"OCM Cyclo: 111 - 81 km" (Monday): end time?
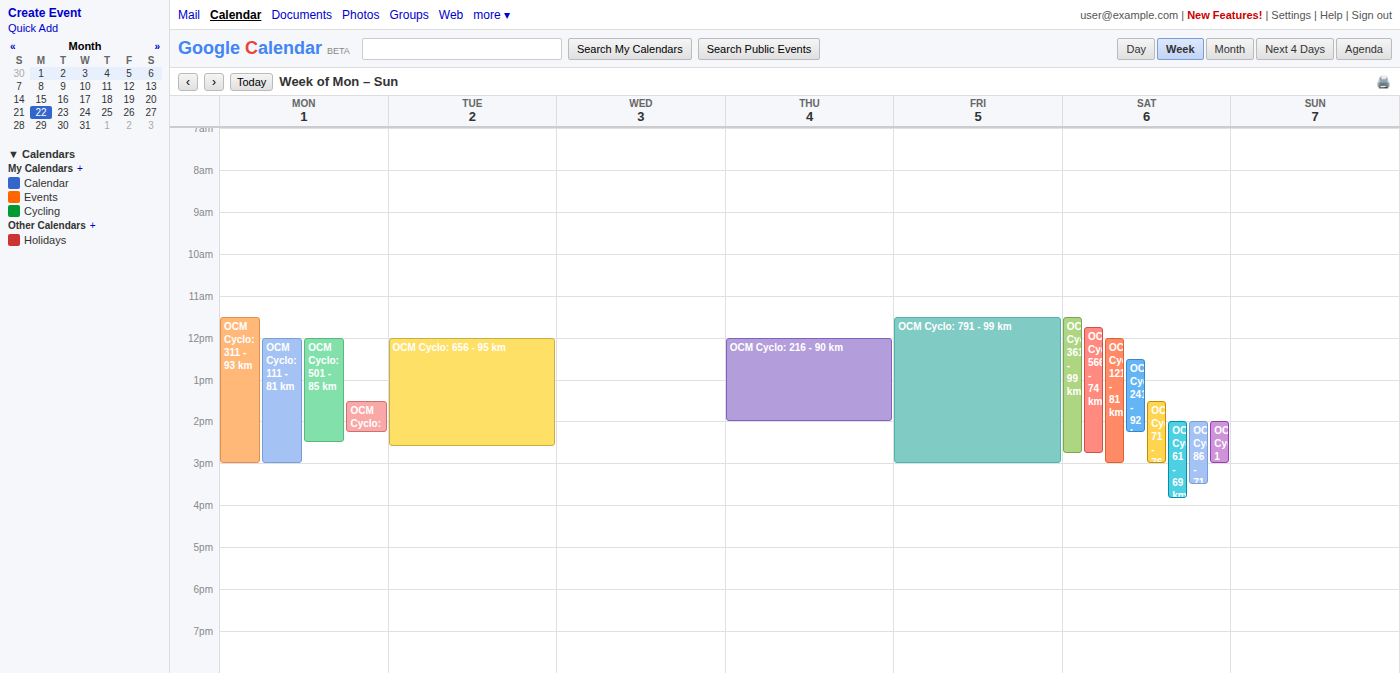
3:00 PM